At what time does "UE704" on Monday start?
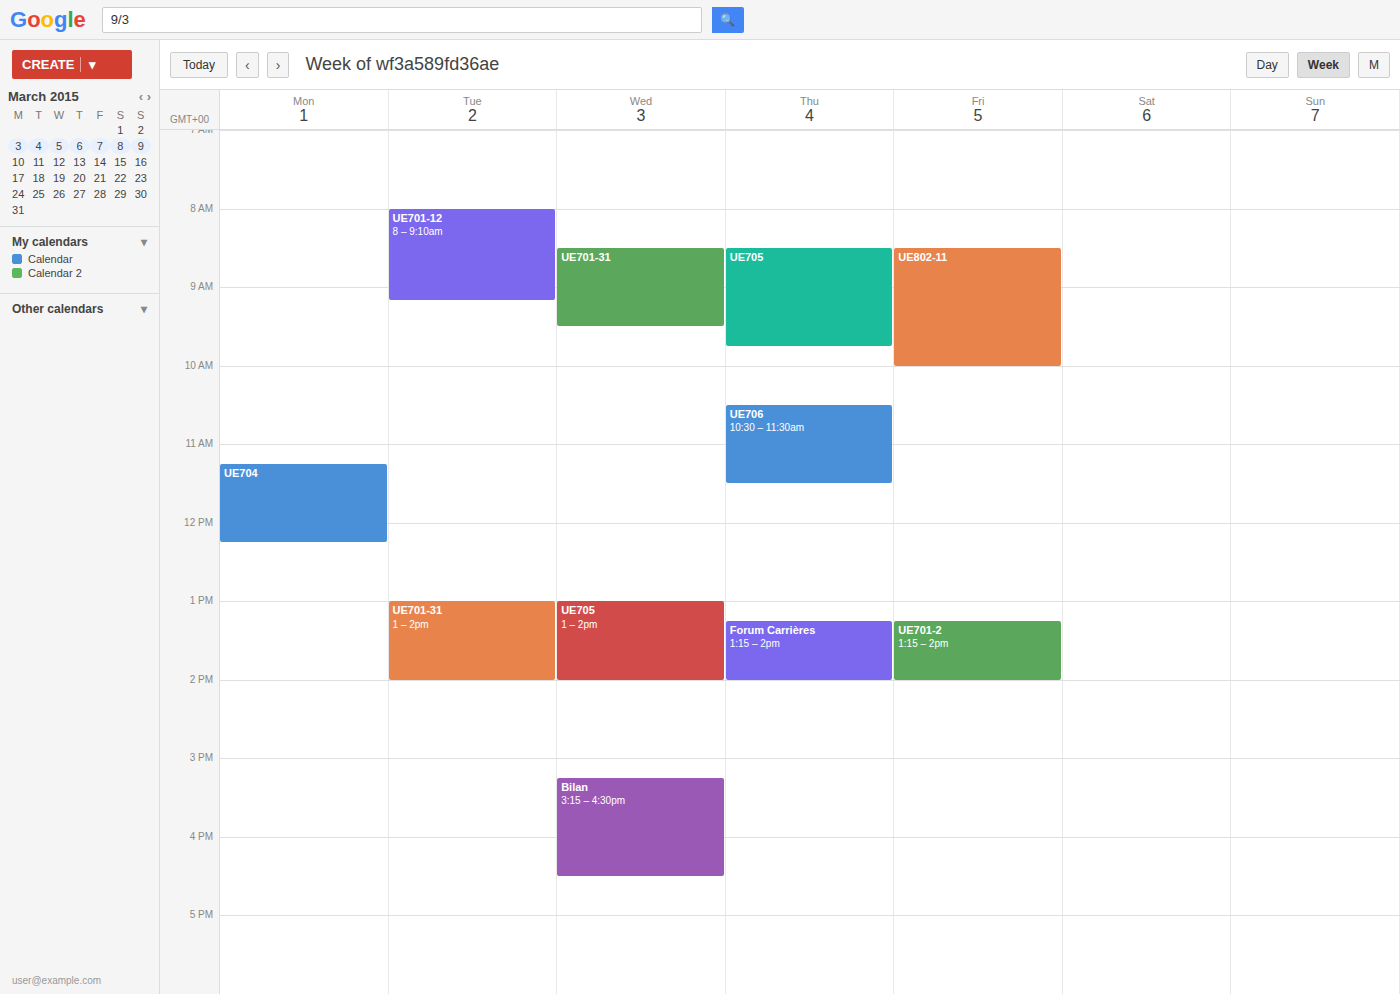
11:15 AM